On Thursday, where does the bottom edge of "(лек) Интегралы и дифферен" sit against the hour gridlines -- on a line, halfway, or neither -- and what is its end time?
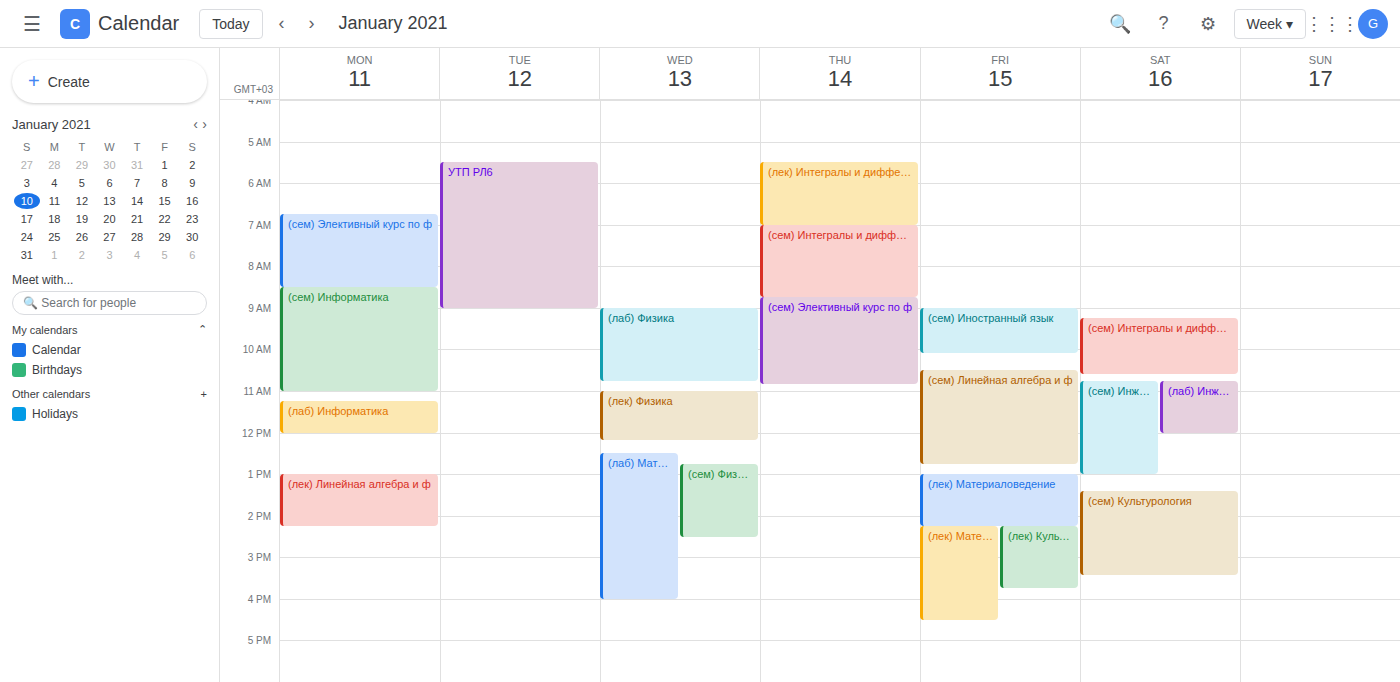
7:00 AM -- exactly on the 7 AM line.